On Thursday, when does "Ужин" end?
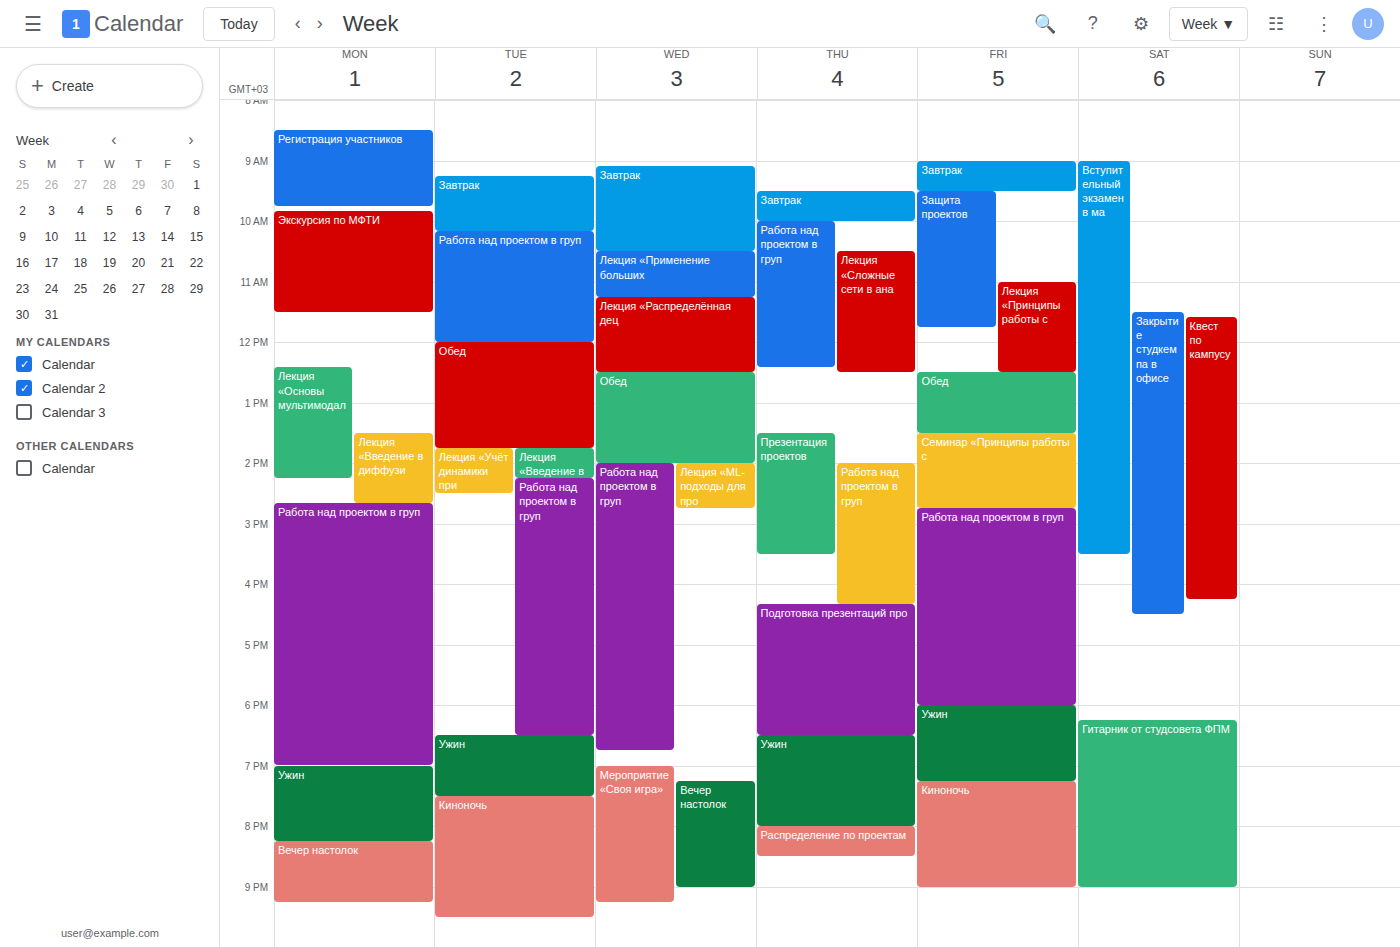
20:00